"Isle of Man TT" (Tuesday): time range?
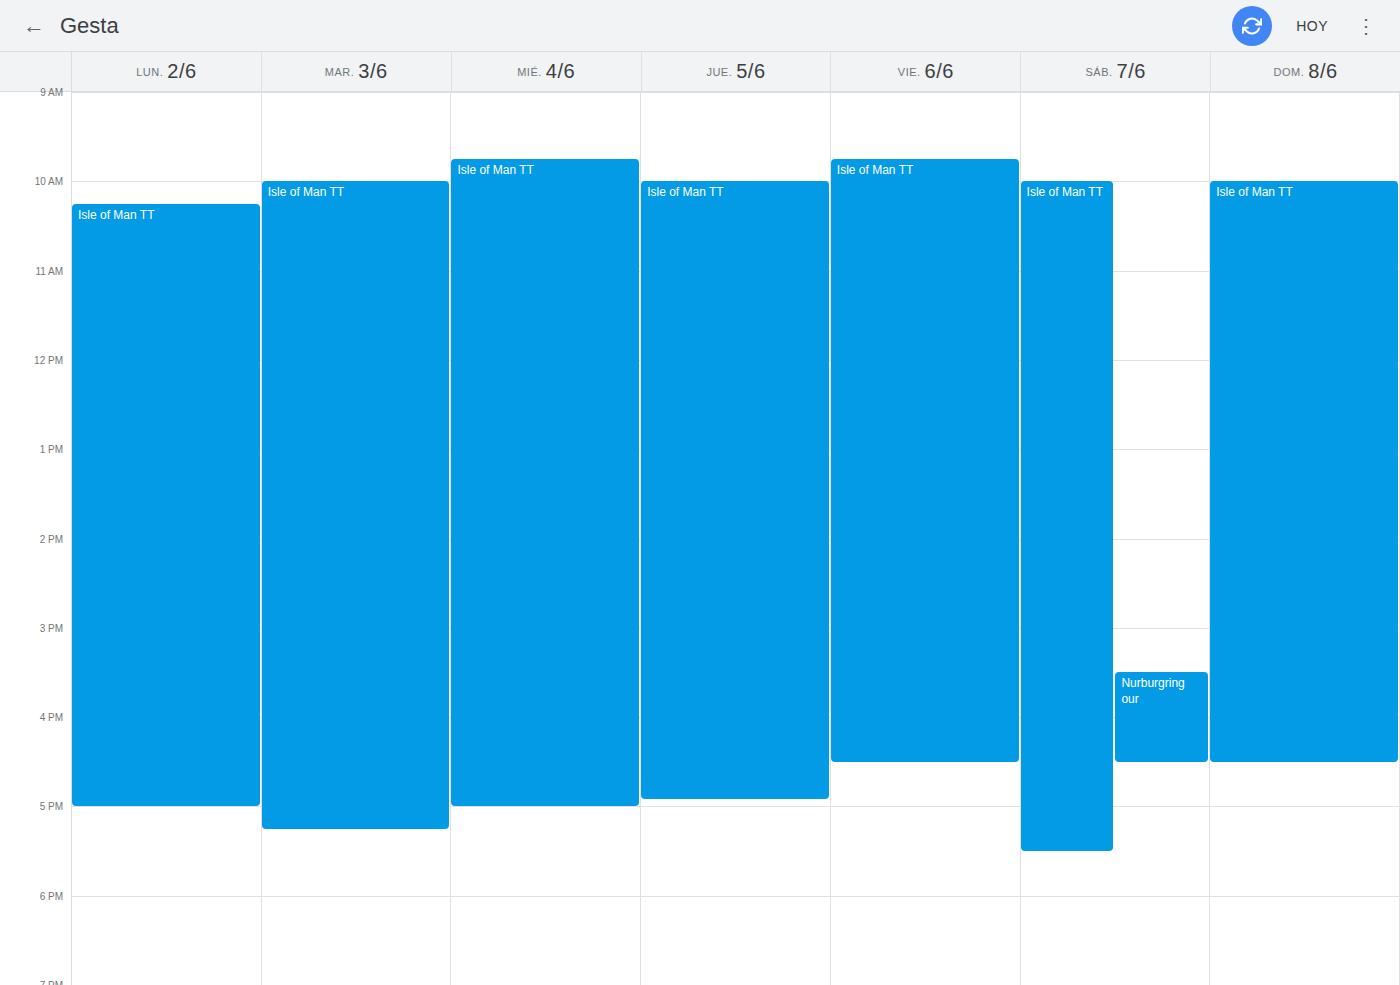
10:00 AM to 5:15 PM